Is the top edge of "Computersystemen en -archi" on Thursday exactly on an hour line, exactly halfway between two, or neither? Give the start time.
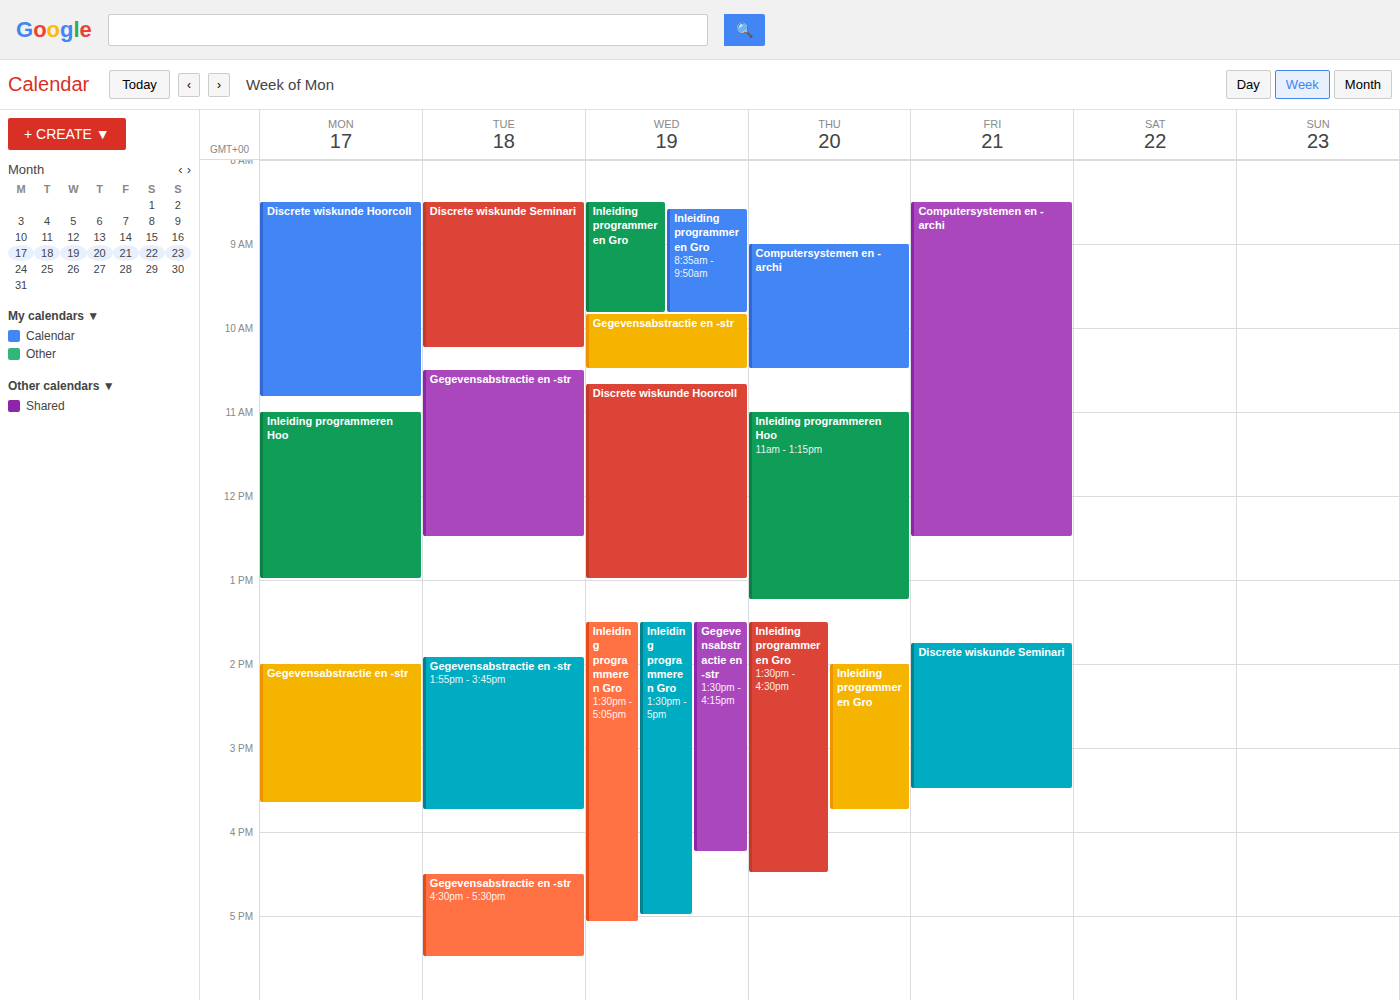
9:00 AM -- exactly on the 9 AM line.